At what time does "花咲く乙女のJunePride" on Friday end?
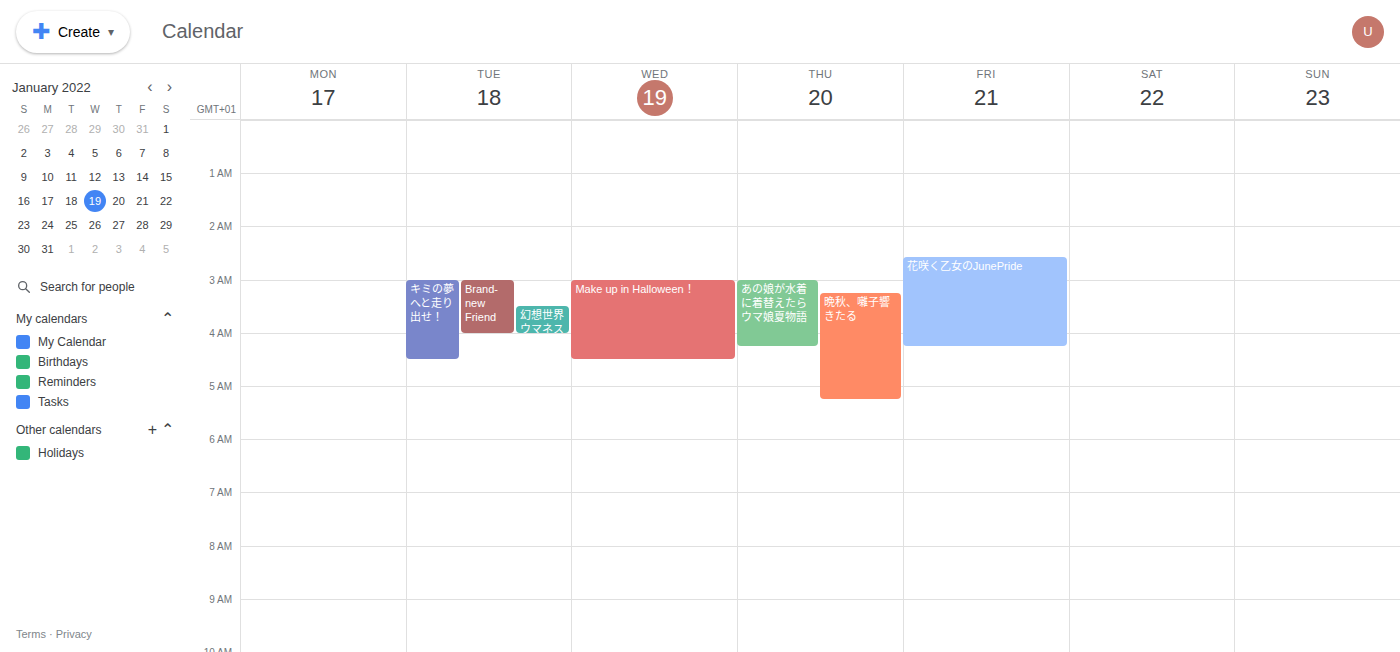
4:15 AM